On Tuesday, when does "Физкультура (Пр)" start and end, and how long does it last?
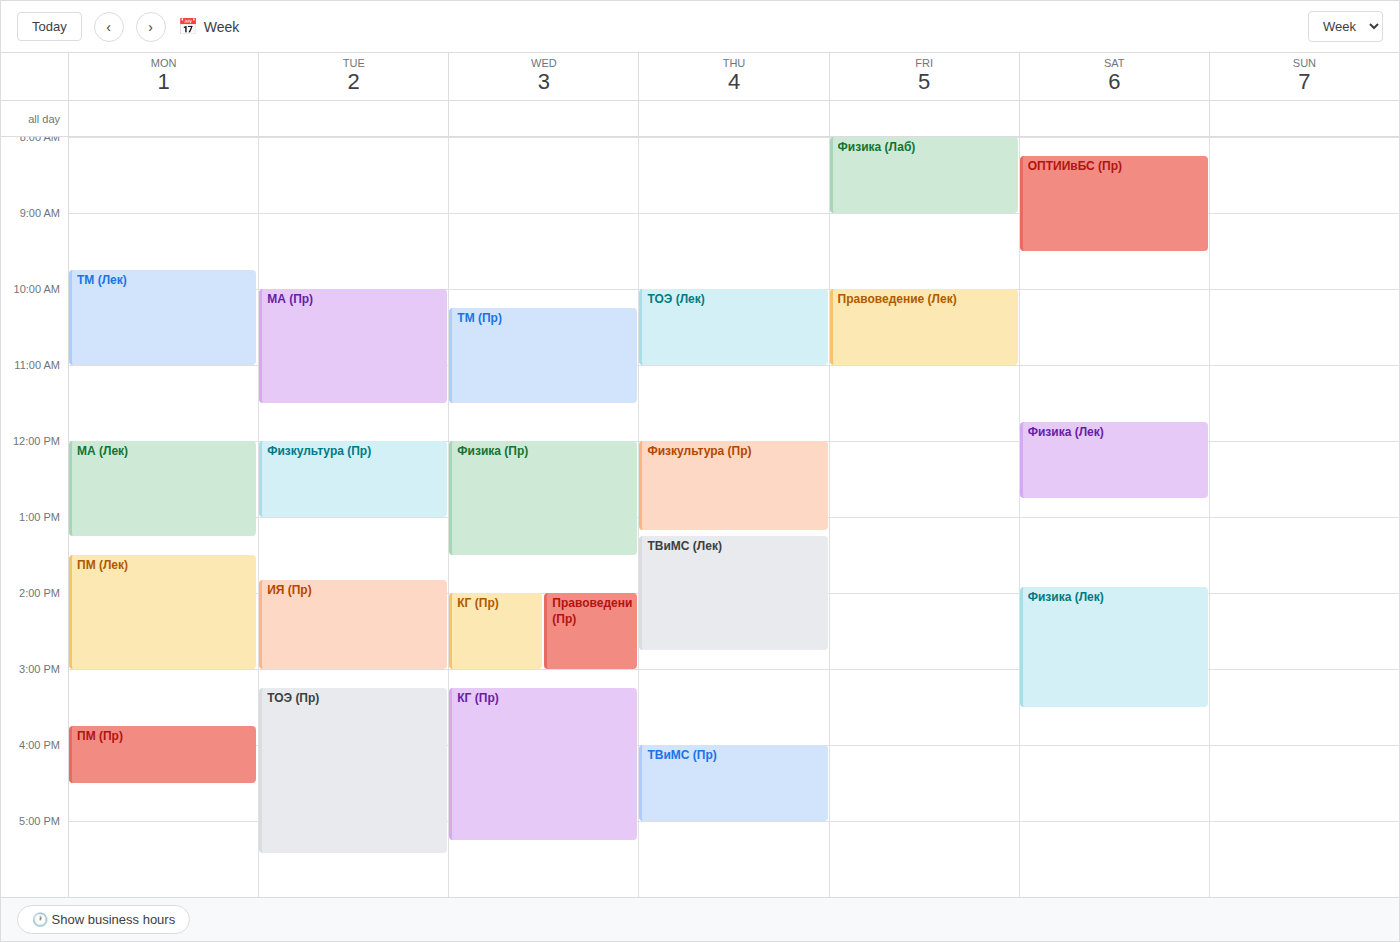
12:00 to 13:00, 1 hour